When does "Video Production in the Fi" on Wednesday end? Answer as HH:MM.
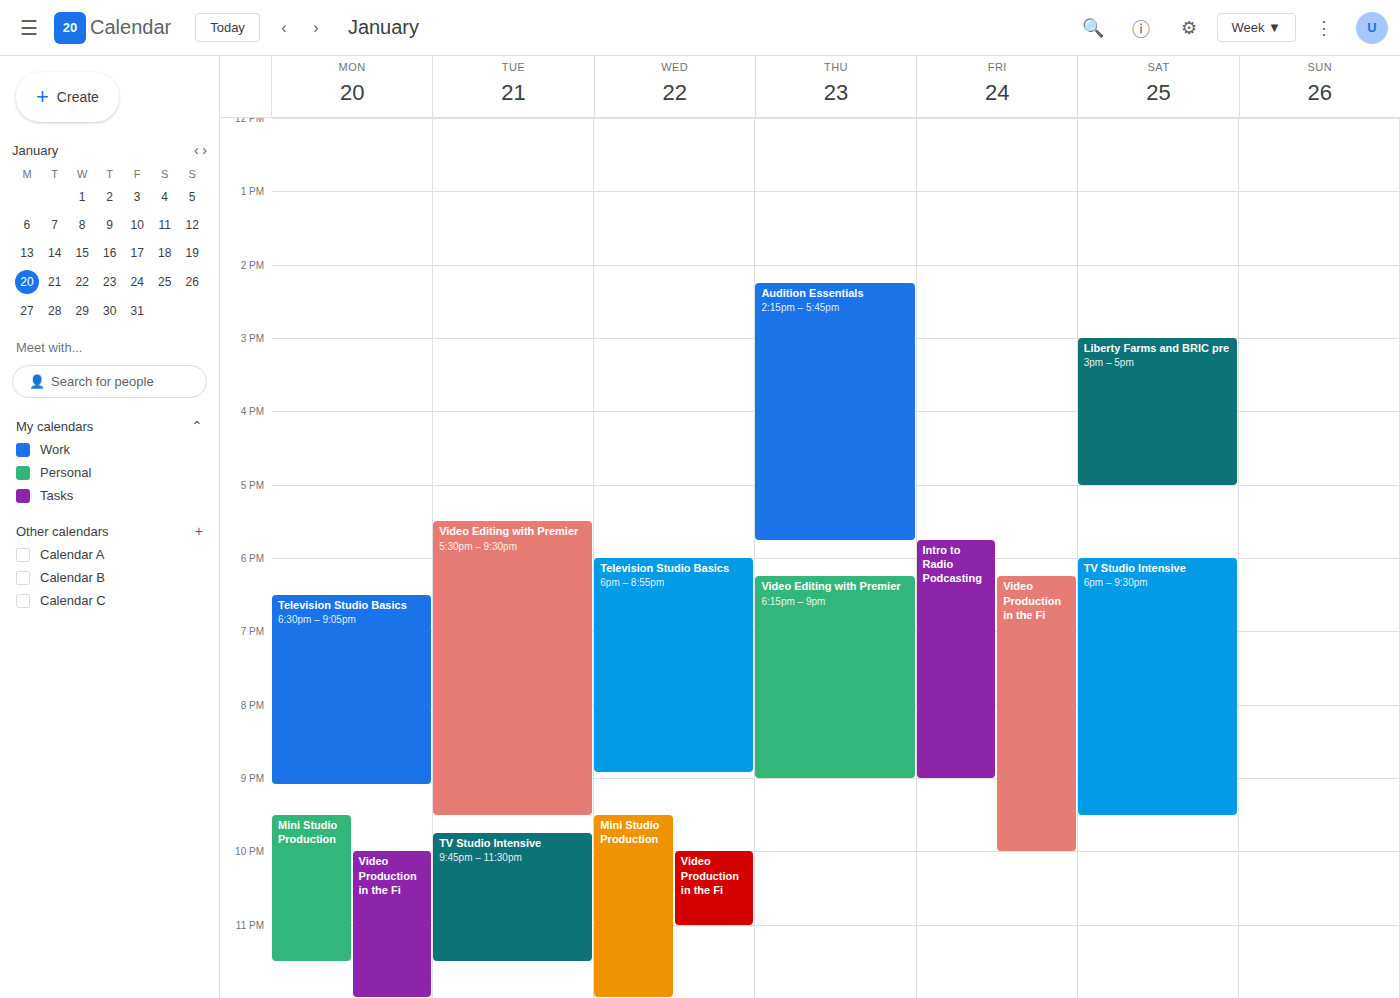
23:00